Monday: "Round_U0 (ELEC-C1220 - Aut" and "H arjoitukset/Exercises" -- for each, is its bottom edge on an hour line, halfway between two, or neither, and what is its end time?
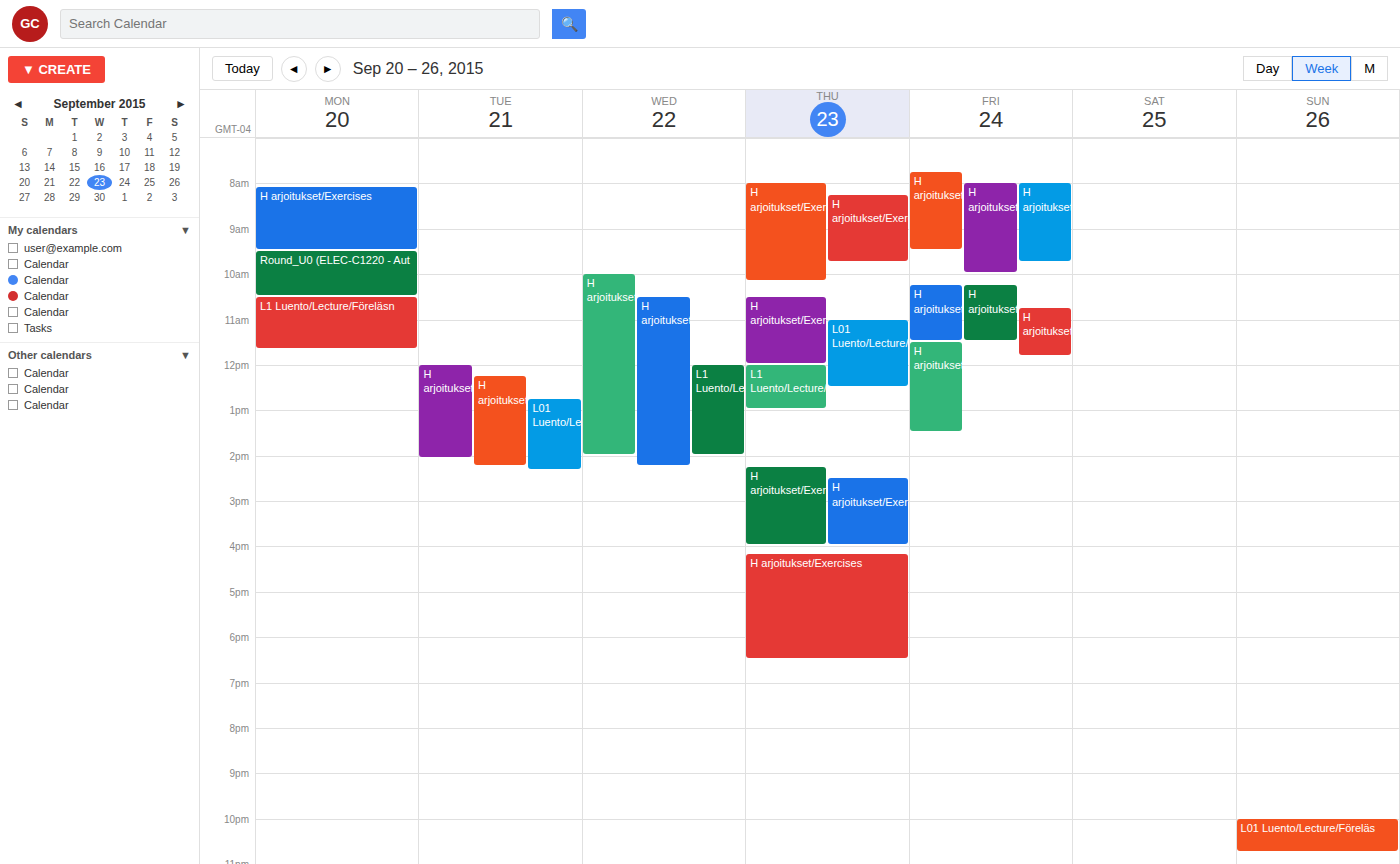
"Round_U0 (ELEC-C1220 - Aut": 10:30 AM, halfway between the 10 AM and 11 AM lines. "H arjoitukset/Exercises": 9:30 AM, halfway between the 9 AM and 10 AM lines.